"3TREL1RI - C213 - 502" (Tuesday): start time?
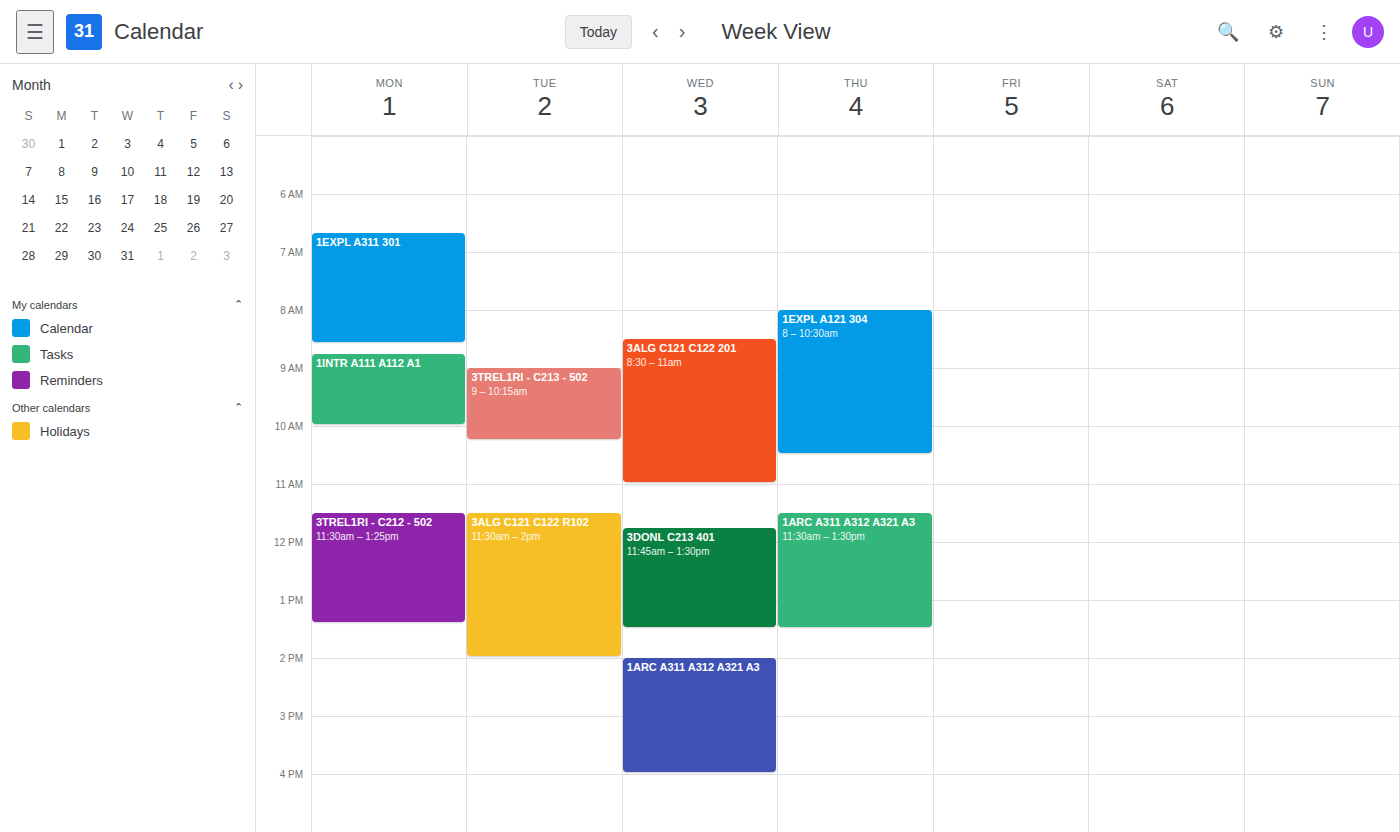
9:00 AM